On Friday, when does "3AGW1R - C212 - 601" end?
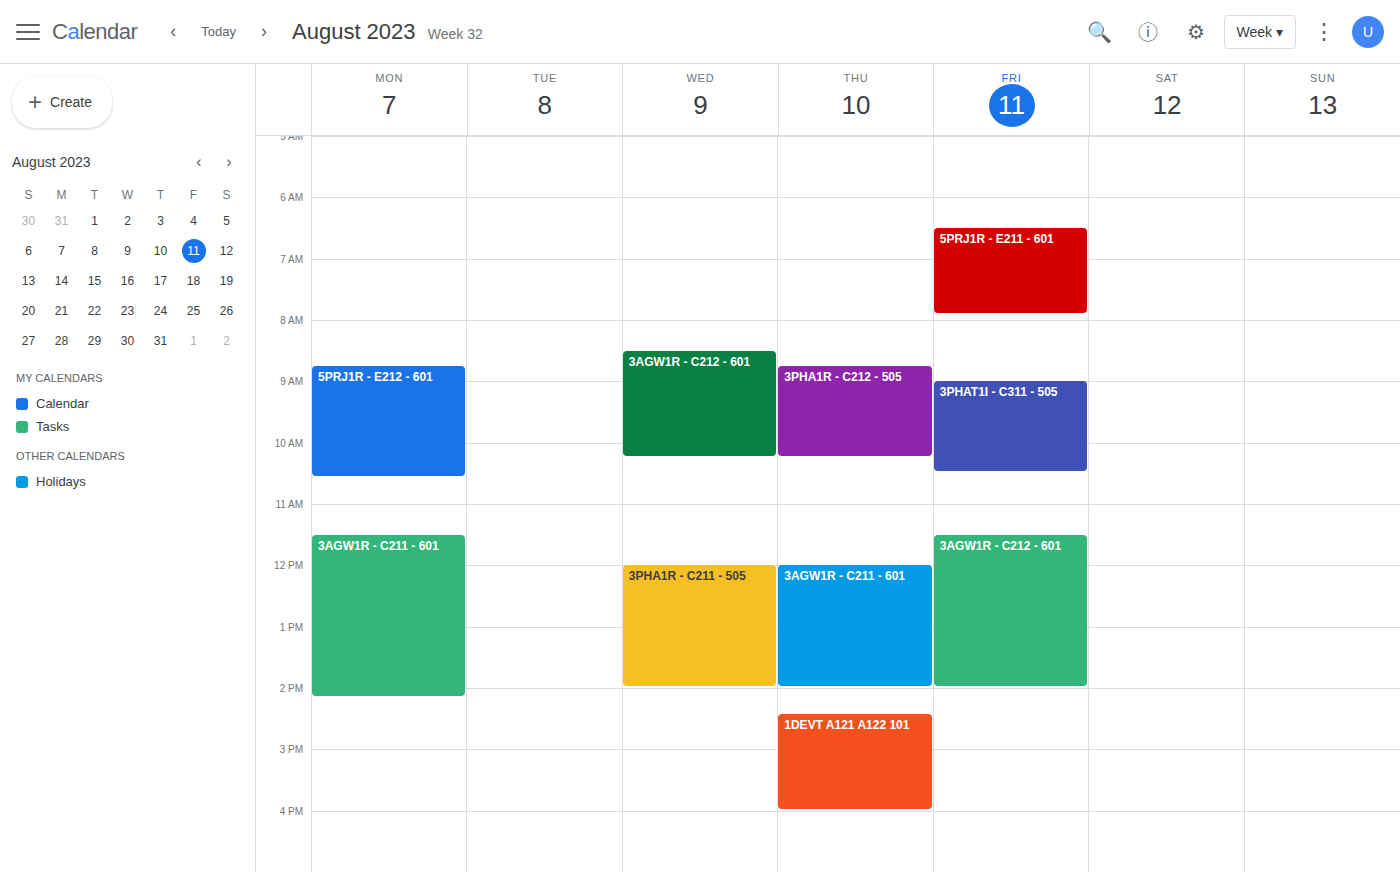
2:00 PM